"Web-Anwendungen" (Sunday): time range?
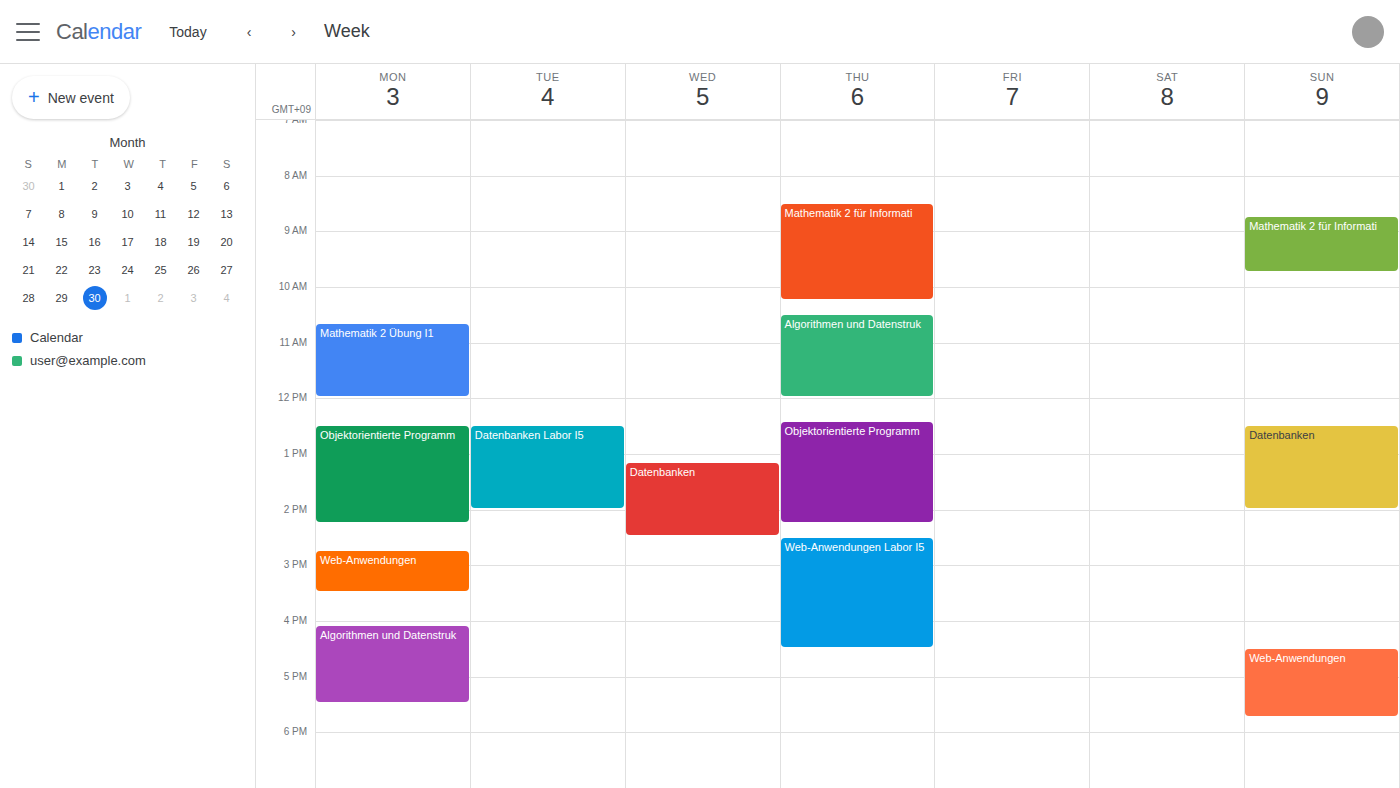
16:30 to 17:45